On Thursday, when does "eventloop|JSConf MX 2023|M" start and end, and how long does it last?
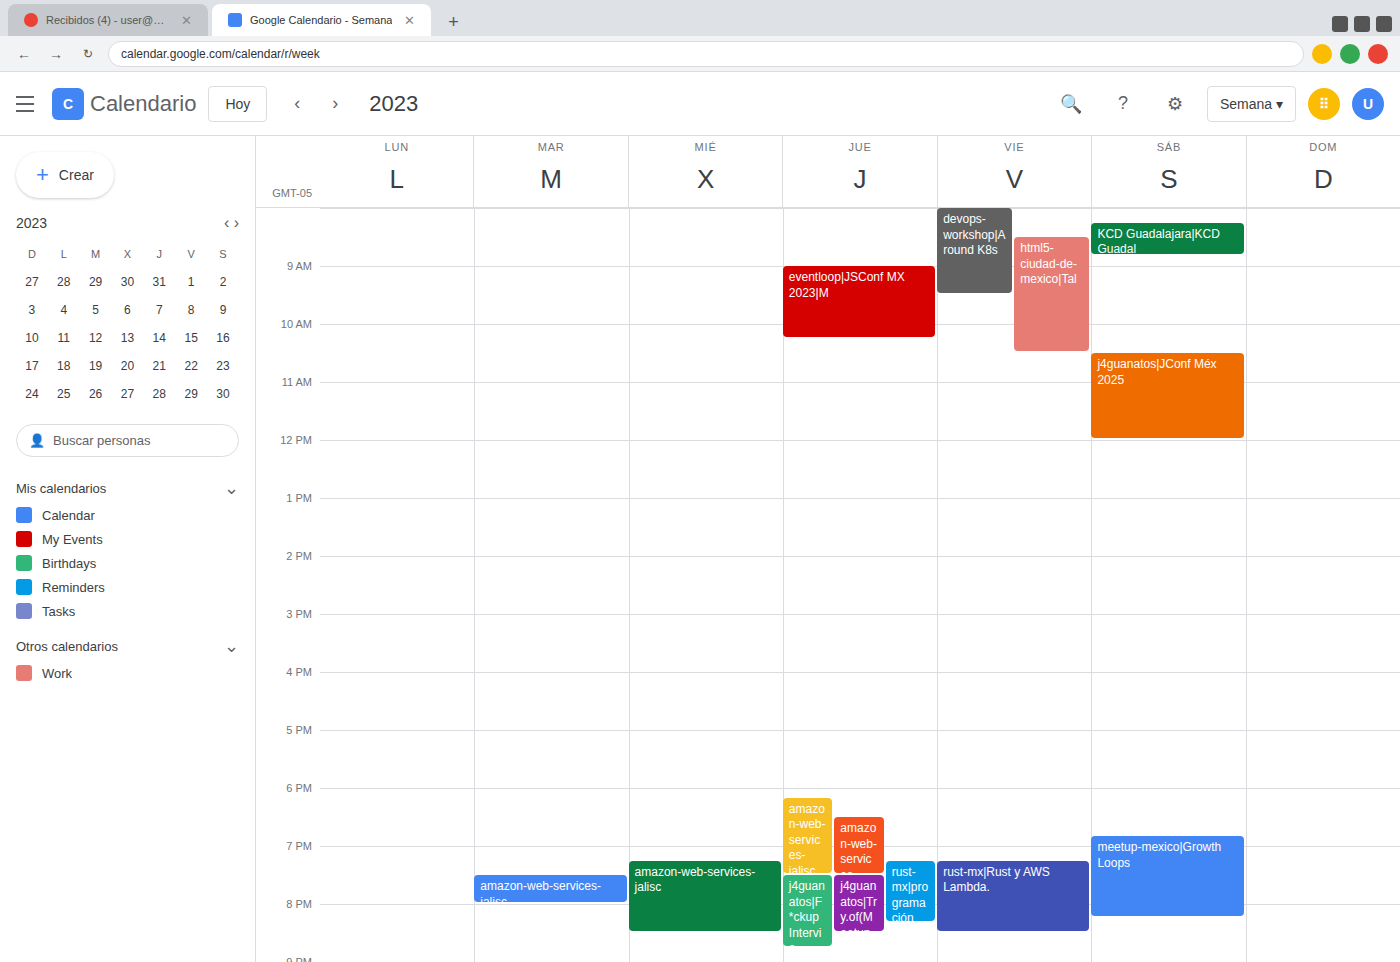
9:00 AM to 10:15 AM, 1 hour 15 minutes